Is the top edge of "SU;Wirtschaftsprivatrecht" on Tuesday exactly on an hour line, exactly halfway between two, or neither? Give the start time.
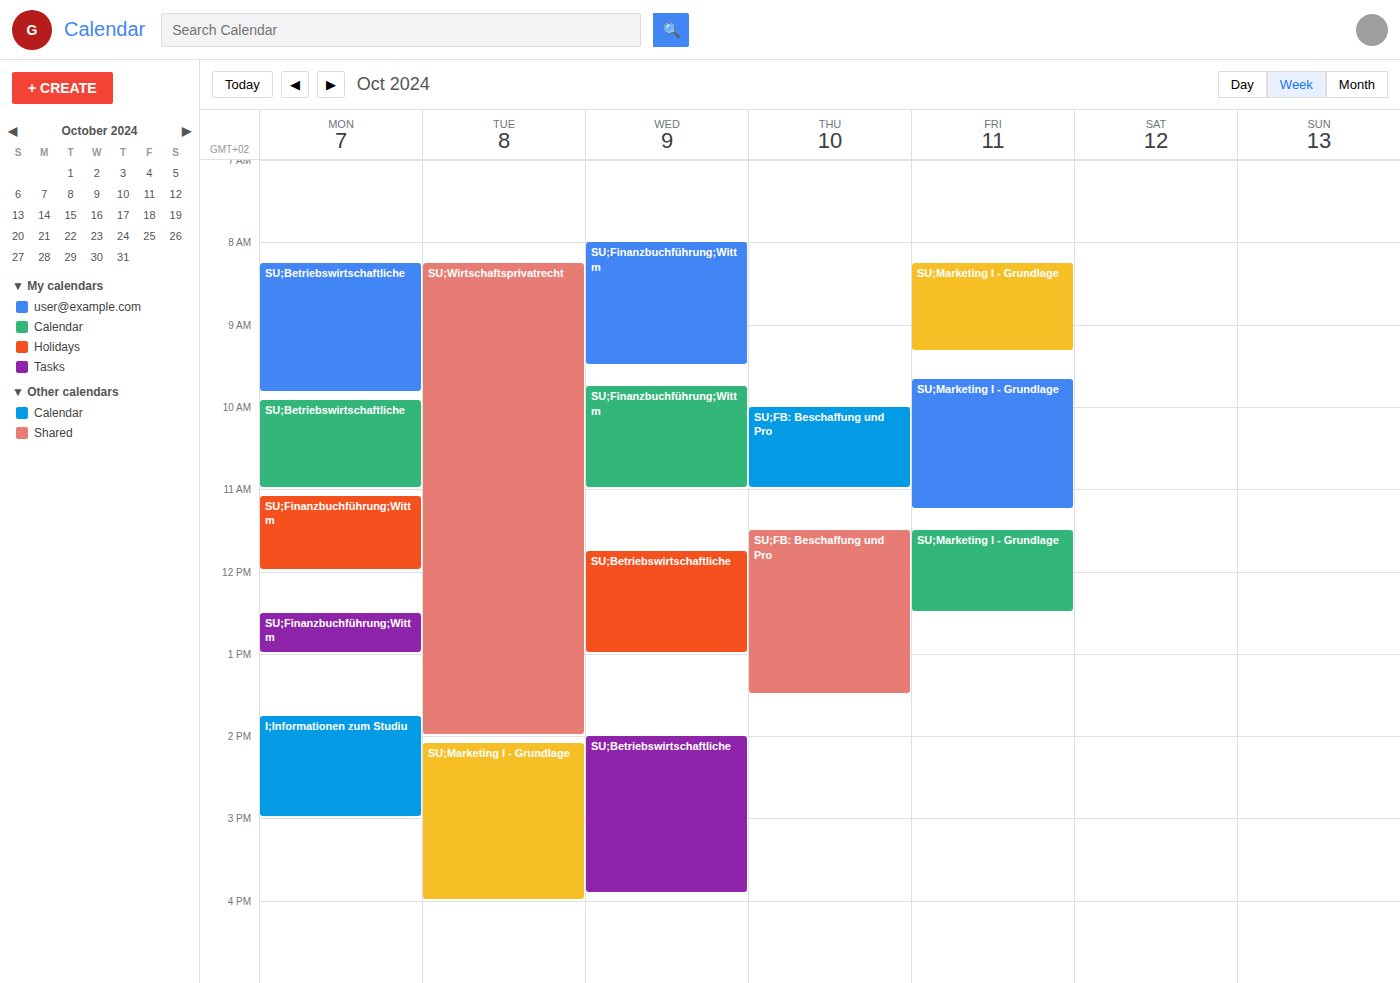
8:15 AM -- neither: a quarter of the way from the 8 AM line to the 9 AM line.